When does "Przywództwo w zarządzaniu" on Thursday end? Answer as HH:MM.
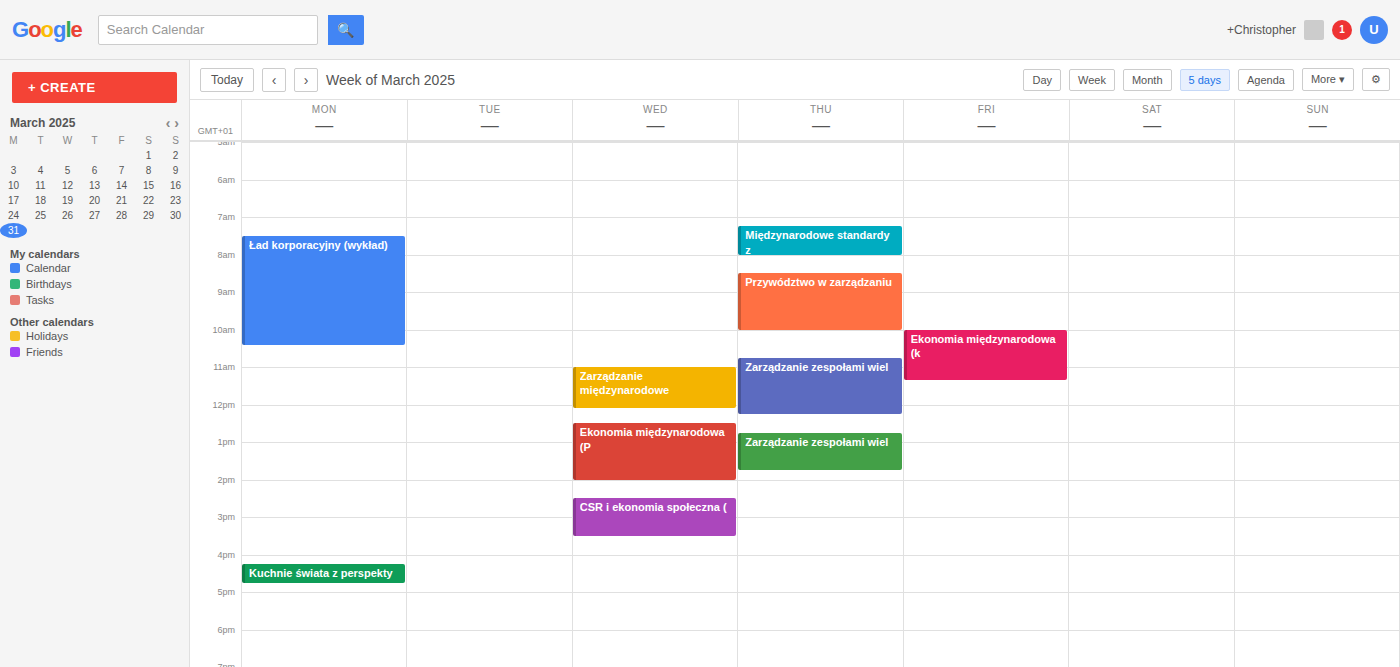
10:00